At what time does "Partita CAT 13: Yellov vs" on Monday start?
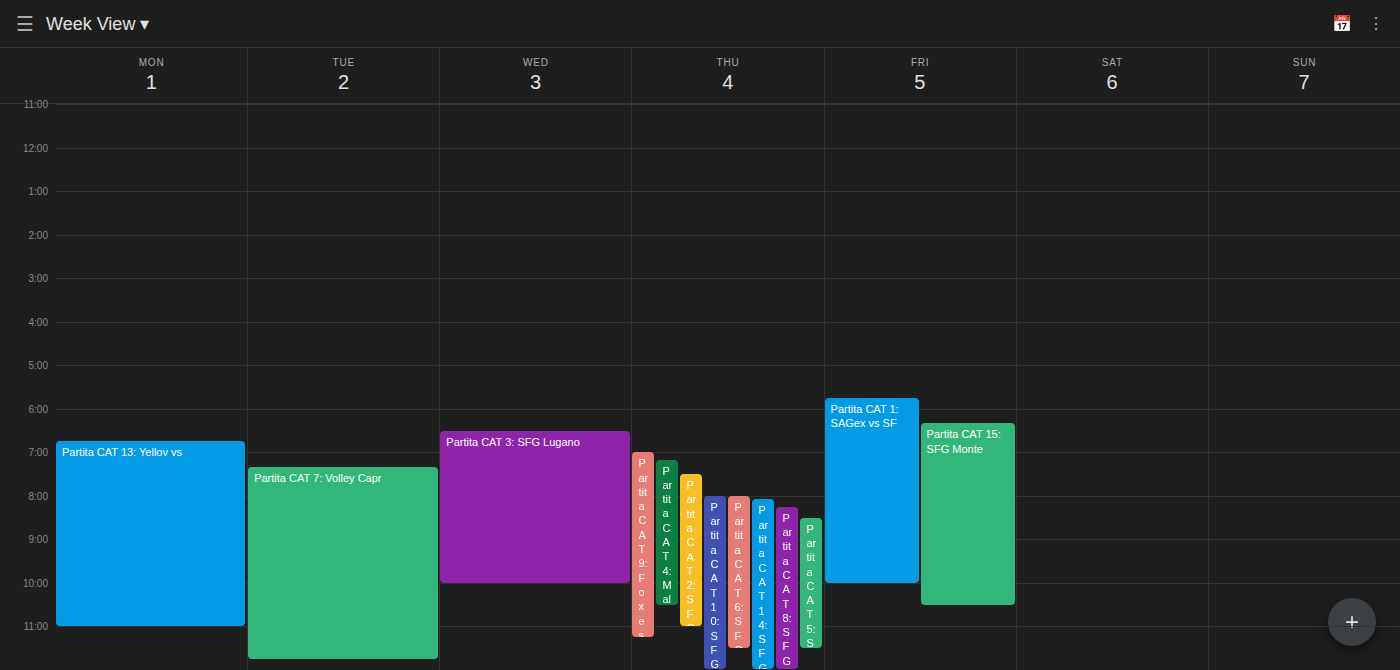
6:45 PM